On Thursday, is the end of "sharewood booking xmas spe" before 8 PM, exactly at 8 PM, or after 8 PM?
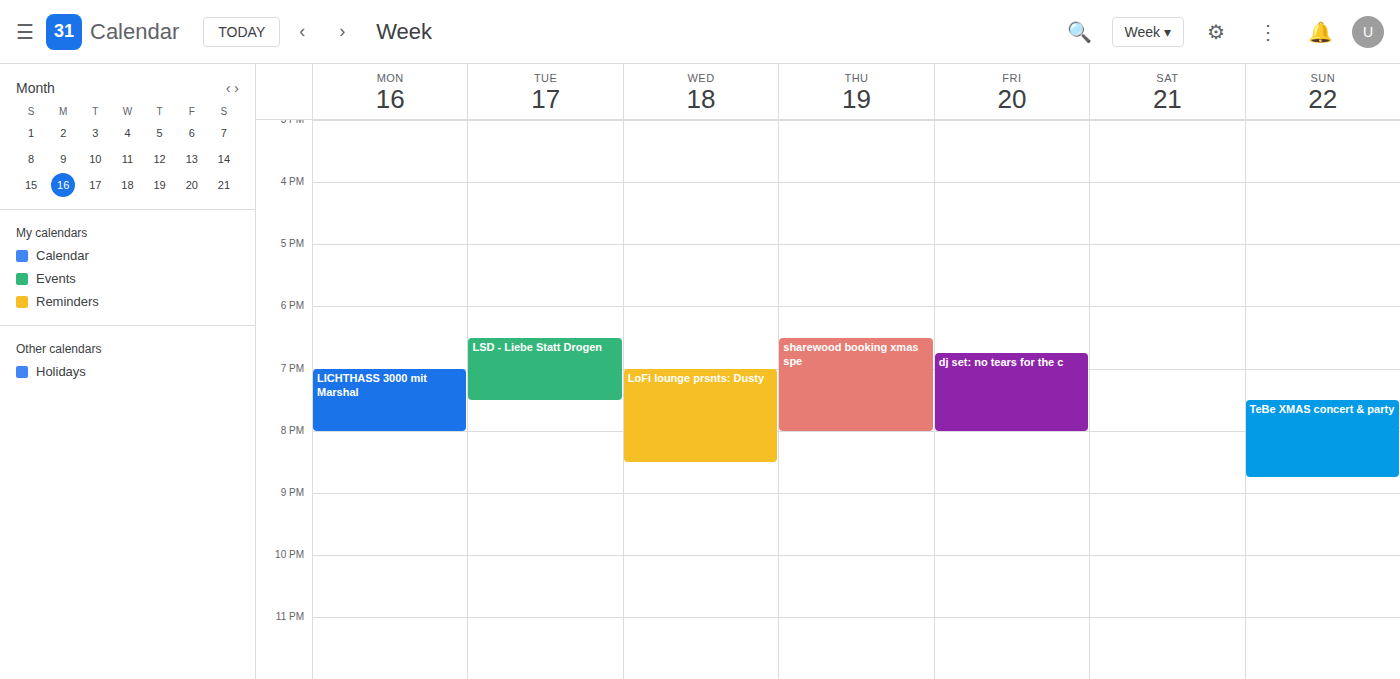
8:00 PM -- exactly at 8 PM, on the 8 PM line.